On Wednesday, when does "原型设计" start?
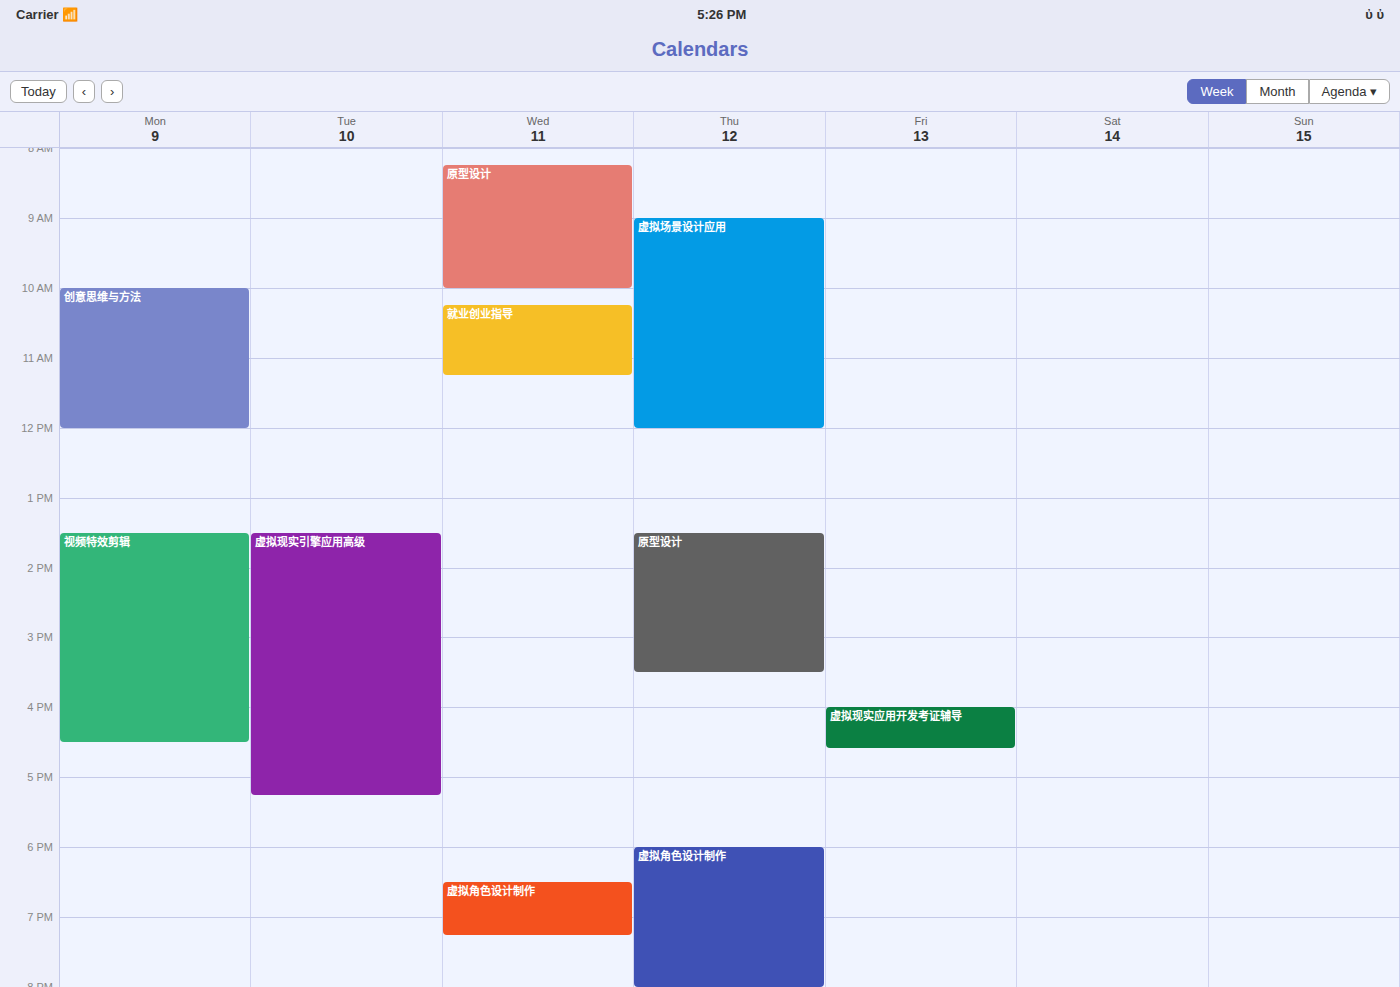
08:15